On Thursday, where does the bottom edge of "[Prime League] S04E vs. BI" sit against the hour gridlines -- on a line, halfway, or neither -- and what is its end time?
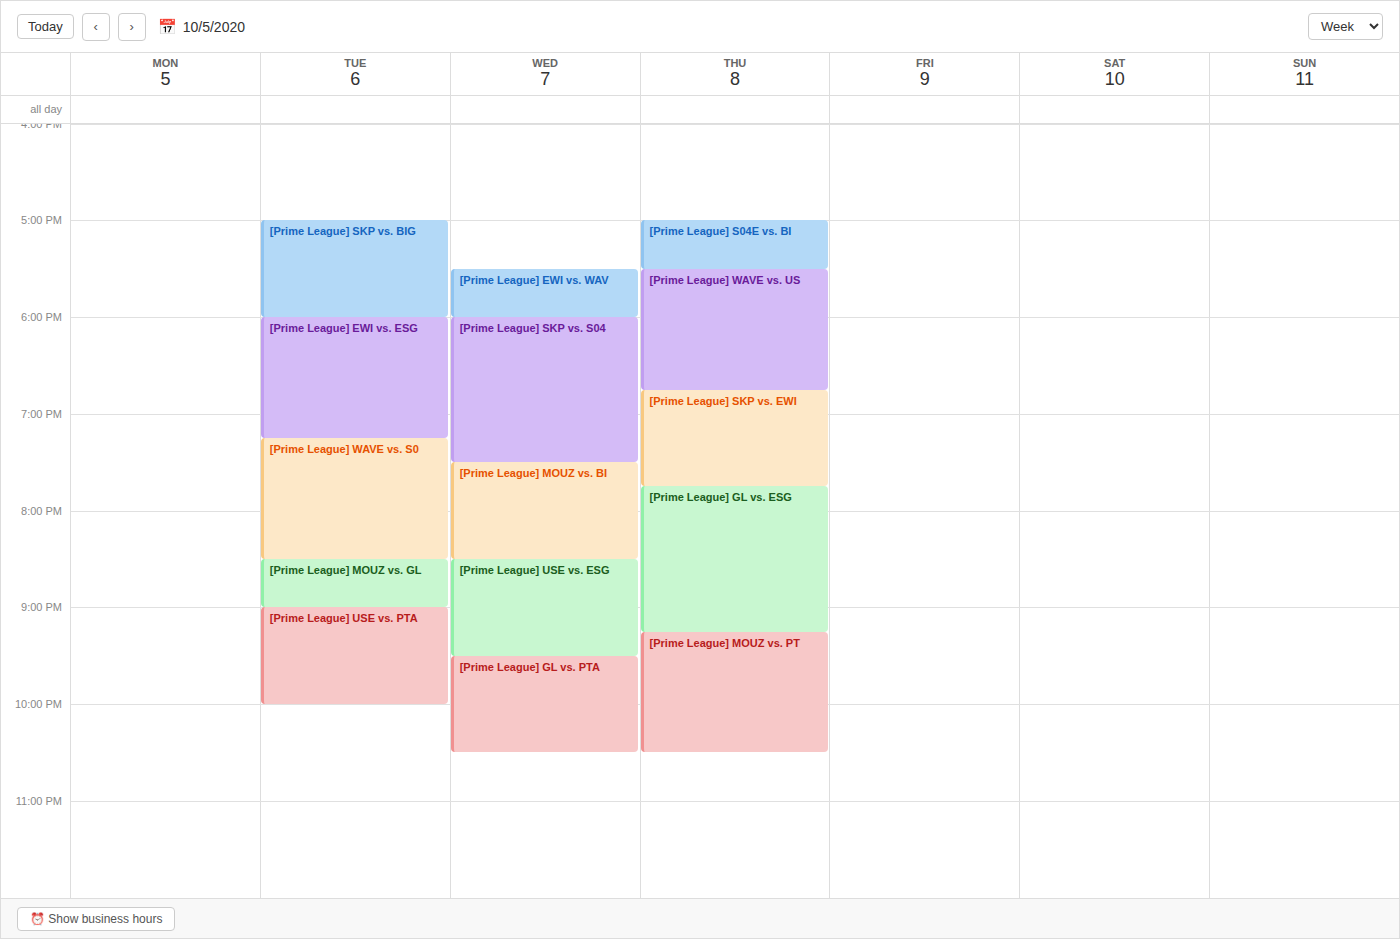
5:30 PM -- halfway between the 5 PM and 6 PM lines.